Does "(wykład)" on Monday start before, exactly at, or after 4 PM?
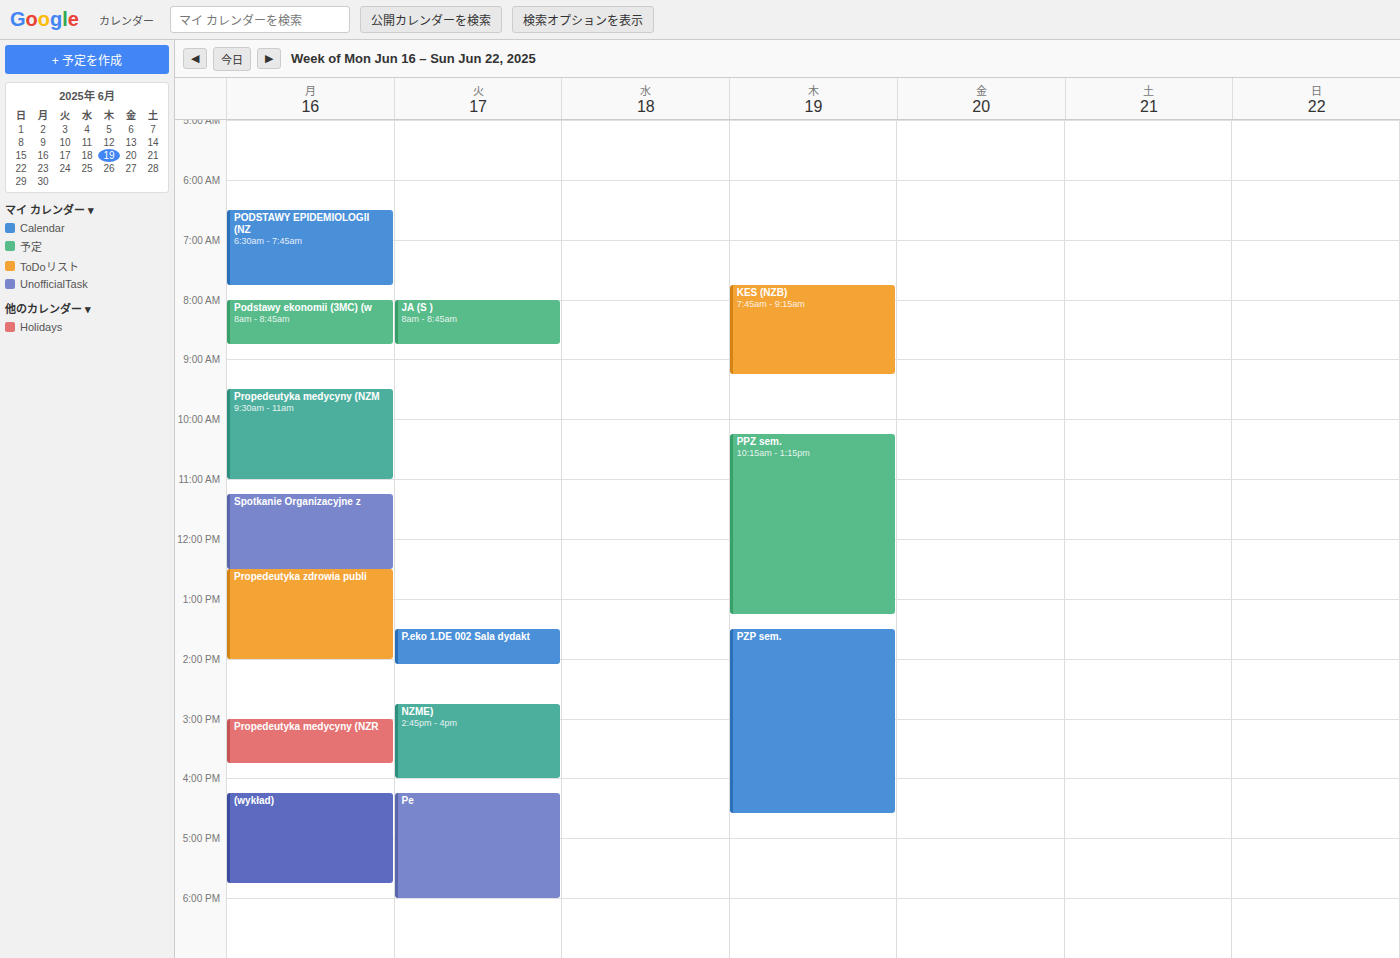
4:15 PM -- after 4 PM, 15 minutes below the 4 PM line.